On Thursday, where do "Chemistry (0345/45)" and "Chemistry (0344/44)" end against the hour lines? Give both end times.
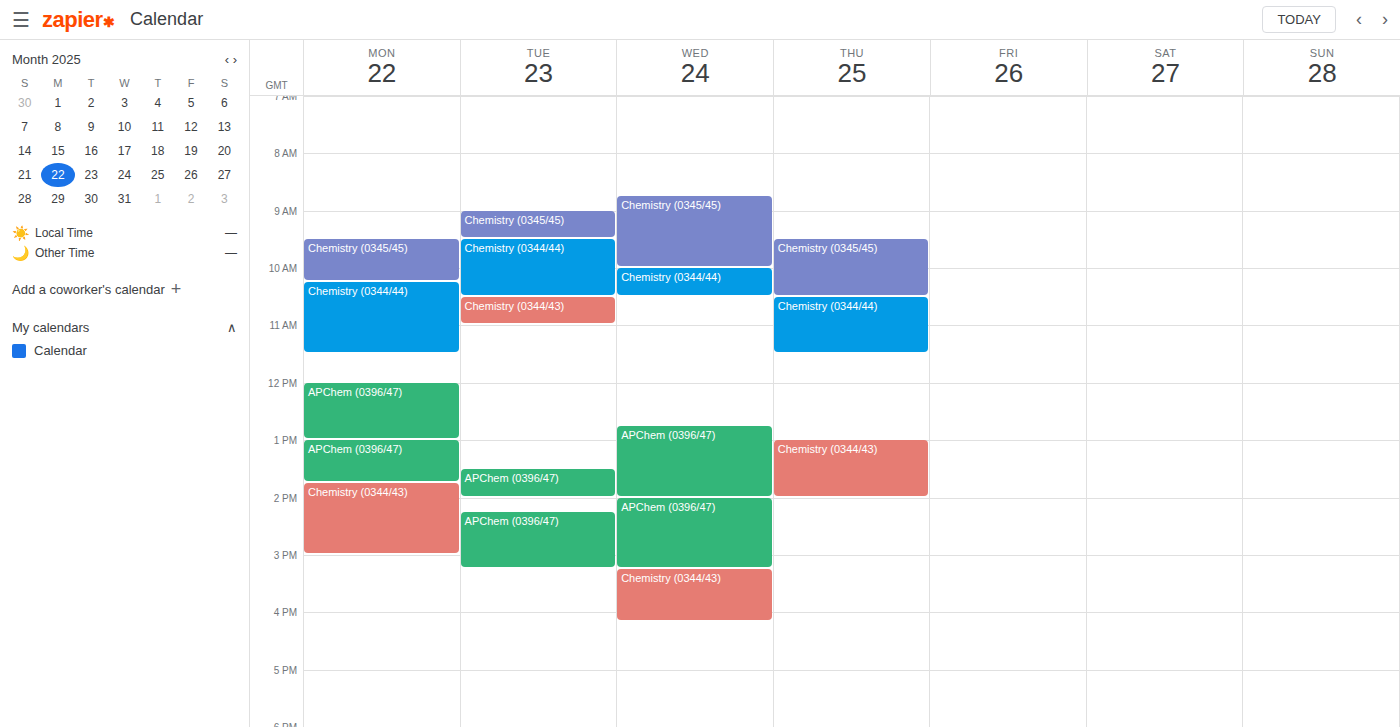
"Chemistry (0345/45)": 10:30, halfway between the 10:00 and 11:00 lines. "Chemistry (0344/44)": 11:30, halfway between the 11:00 and 12:00 lines.